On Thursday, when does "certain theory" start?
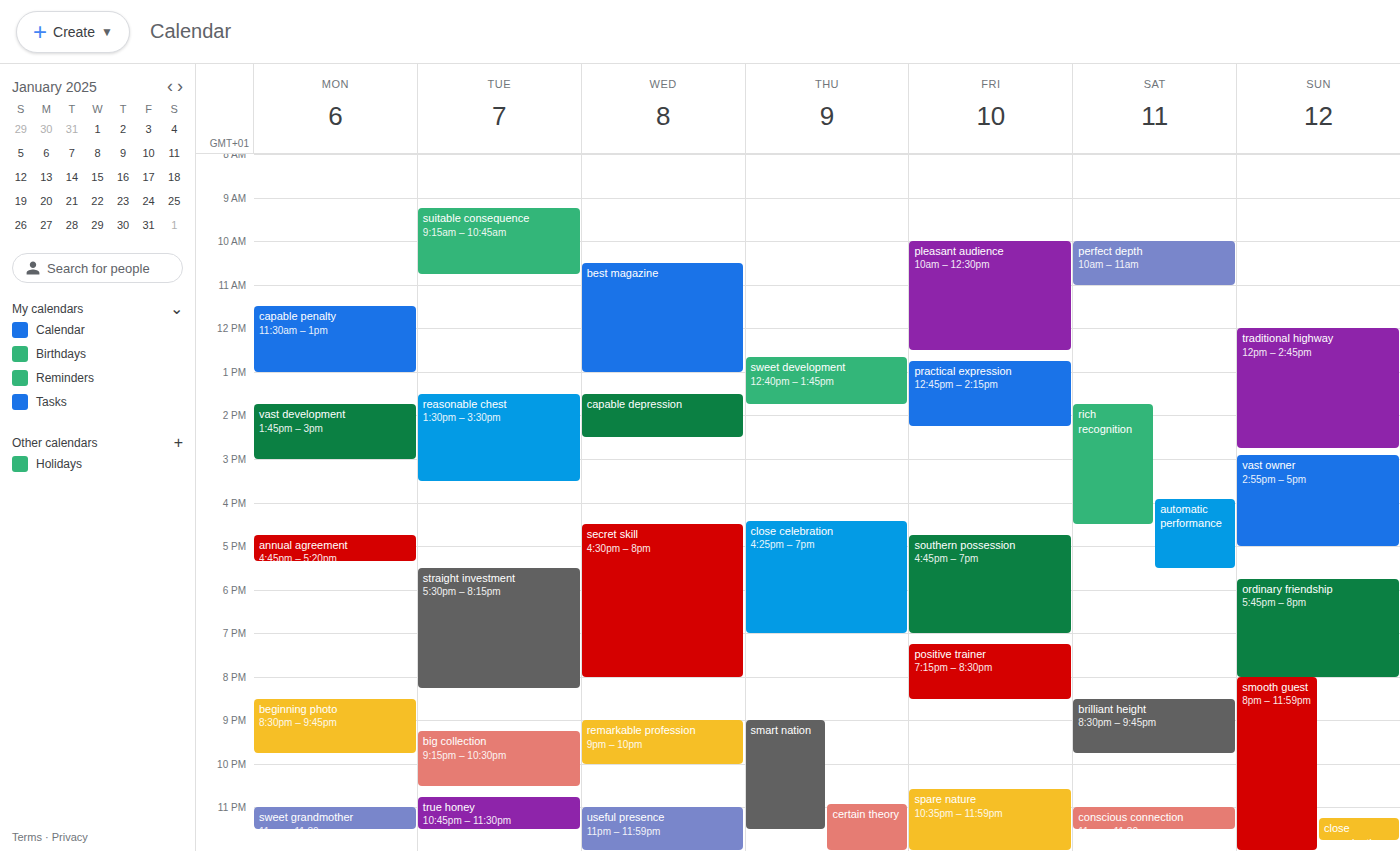
10:55 PM